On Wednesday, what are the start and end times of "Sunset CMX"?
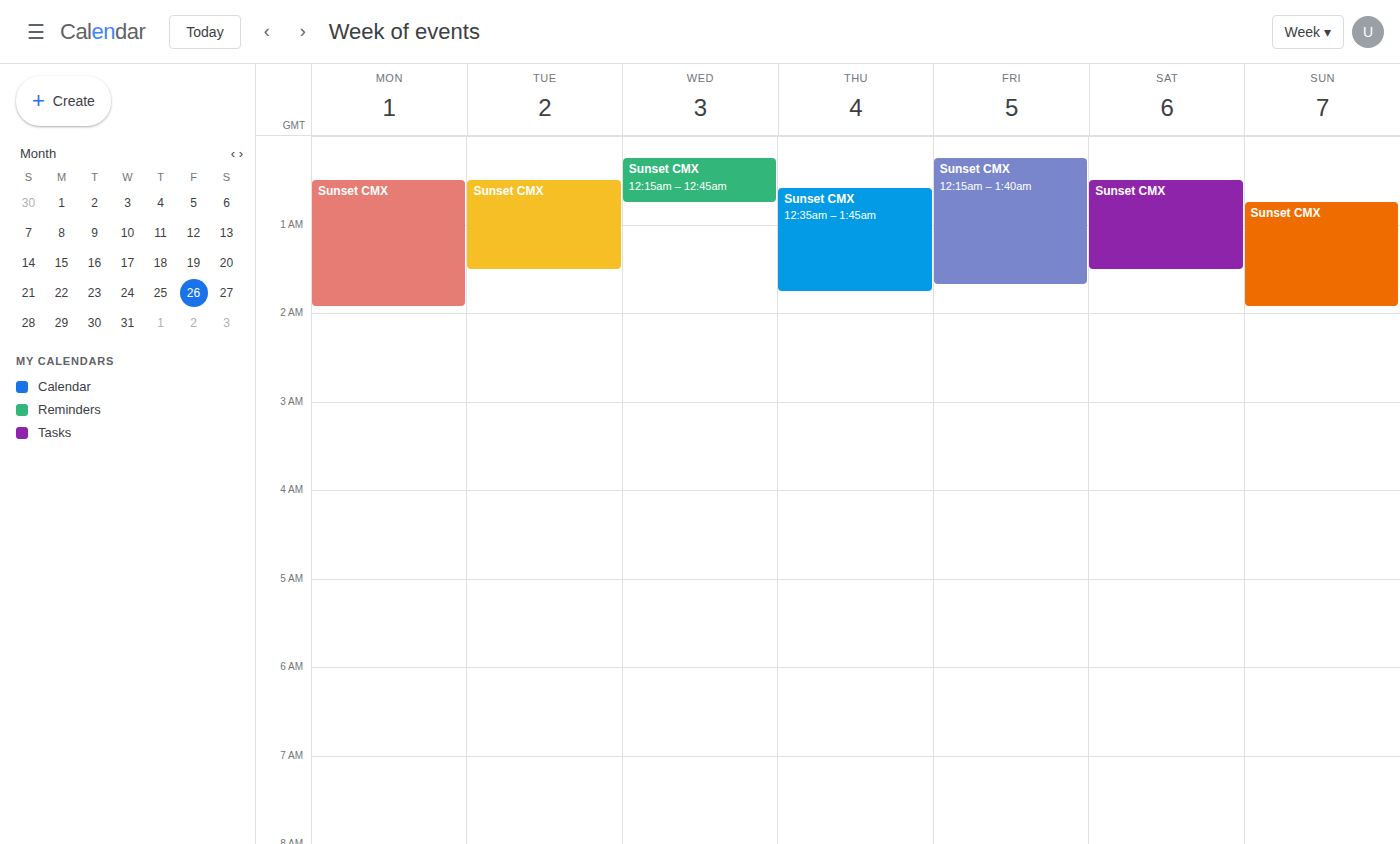
00:15 to 00:45